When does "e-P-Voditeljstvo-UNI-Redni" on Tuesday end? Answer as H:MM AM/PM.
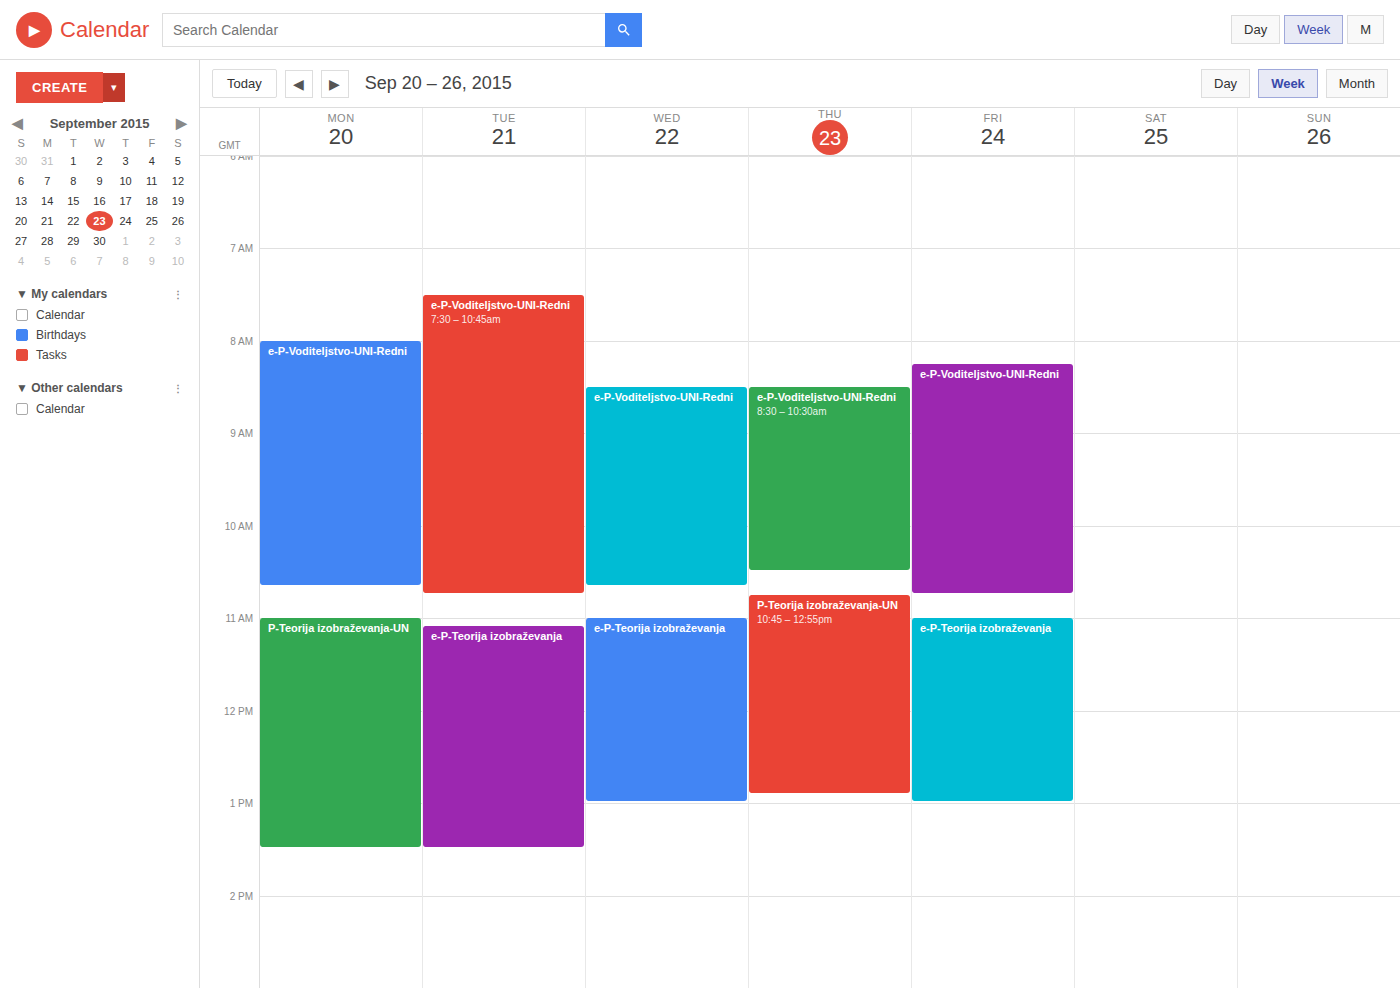
10:45 AM